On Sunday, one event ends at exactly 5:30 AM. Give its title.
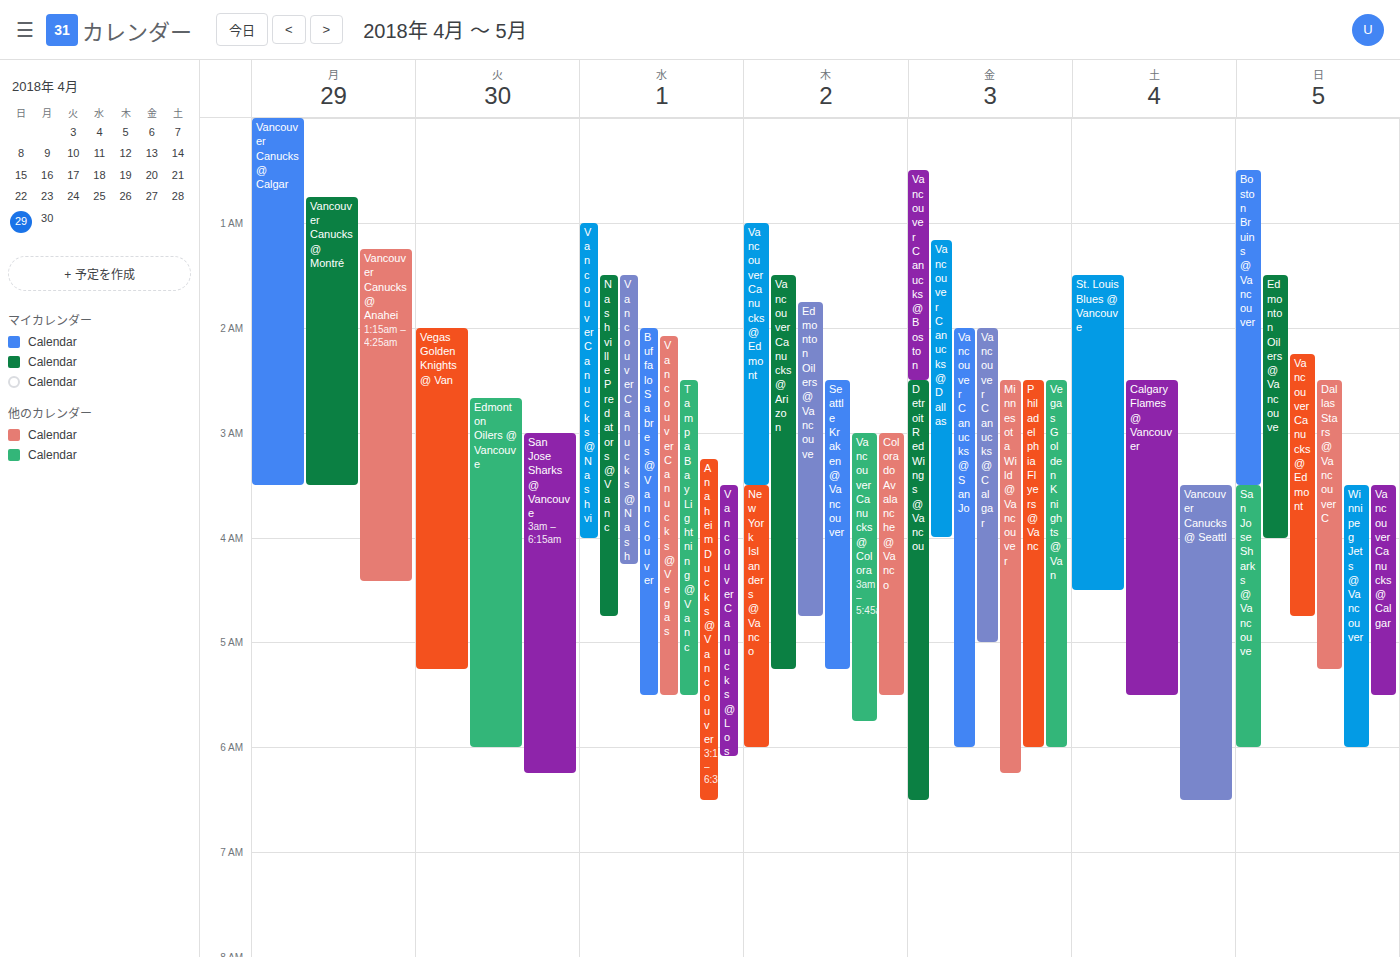
"Vancouver Canucks @ Calgar"